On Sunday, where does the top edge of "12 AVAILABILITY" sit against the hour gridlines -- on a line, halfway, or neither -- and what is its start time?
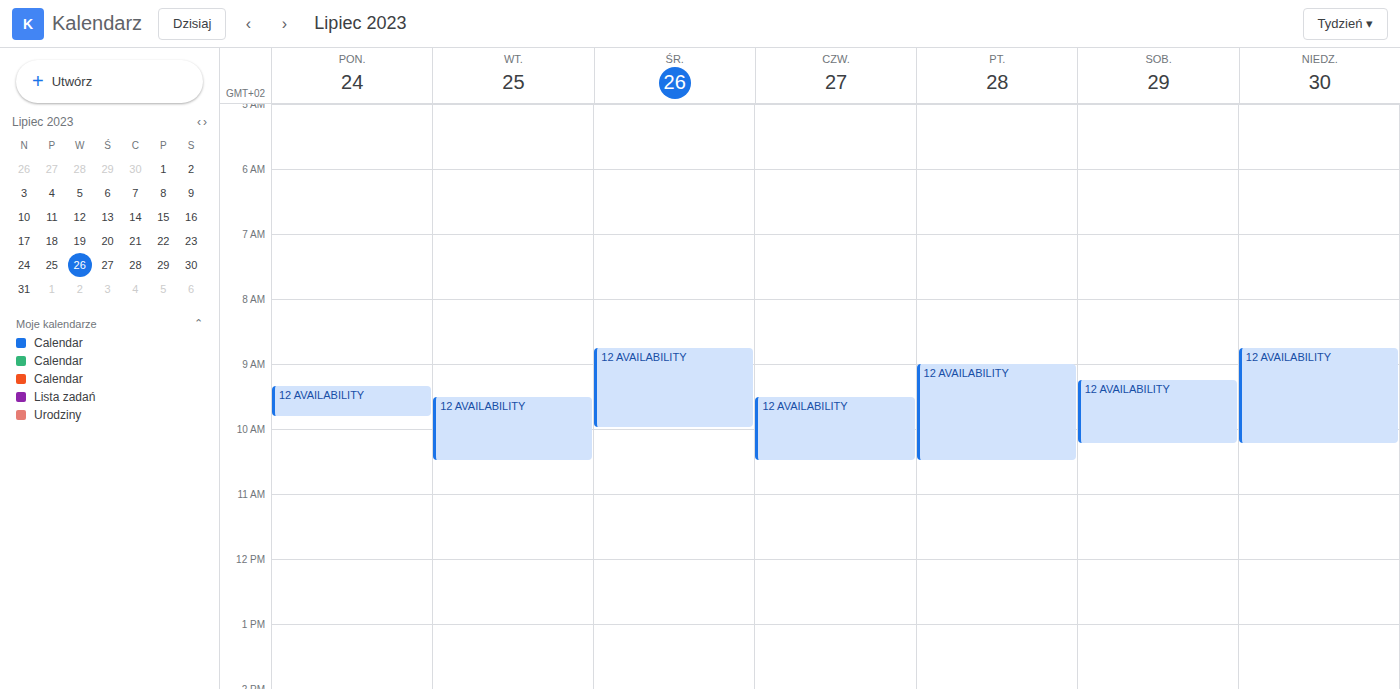
8:45 AM -- neither: three quarters of the way from the 8 AM line to the 9 AM line.